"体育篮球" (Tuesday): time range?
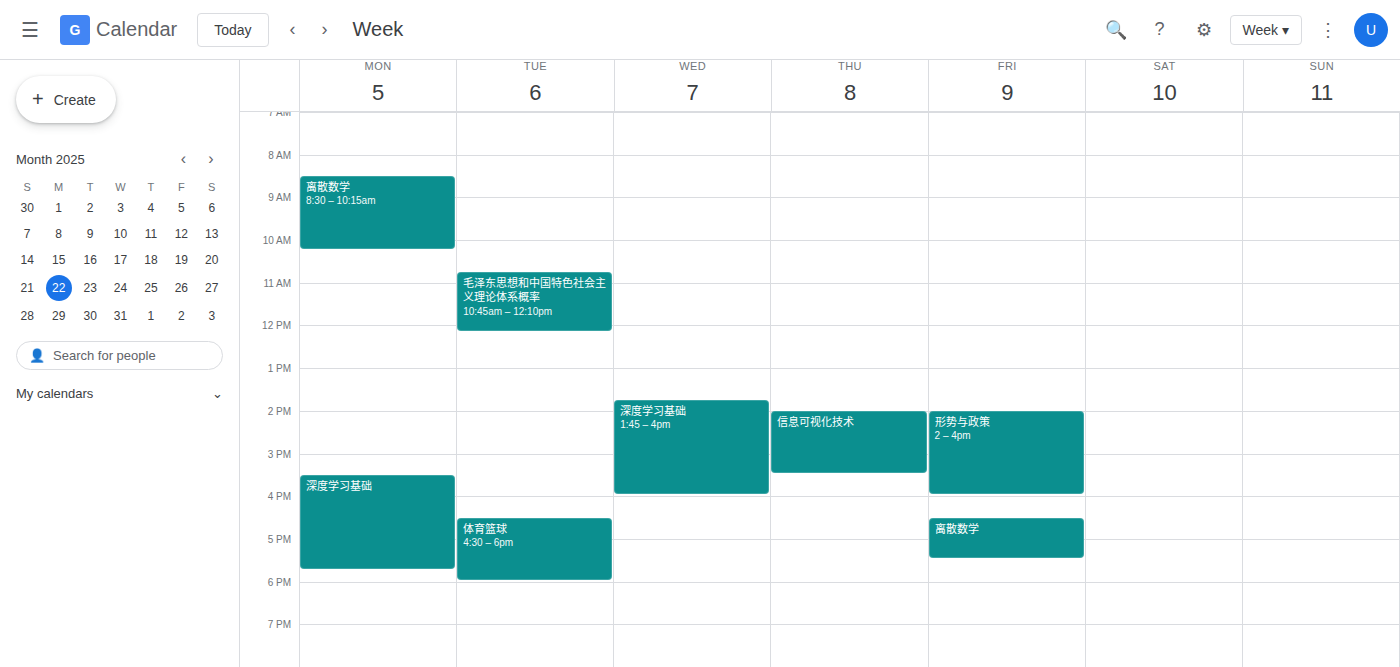
4:30 PM to 6:00 PM